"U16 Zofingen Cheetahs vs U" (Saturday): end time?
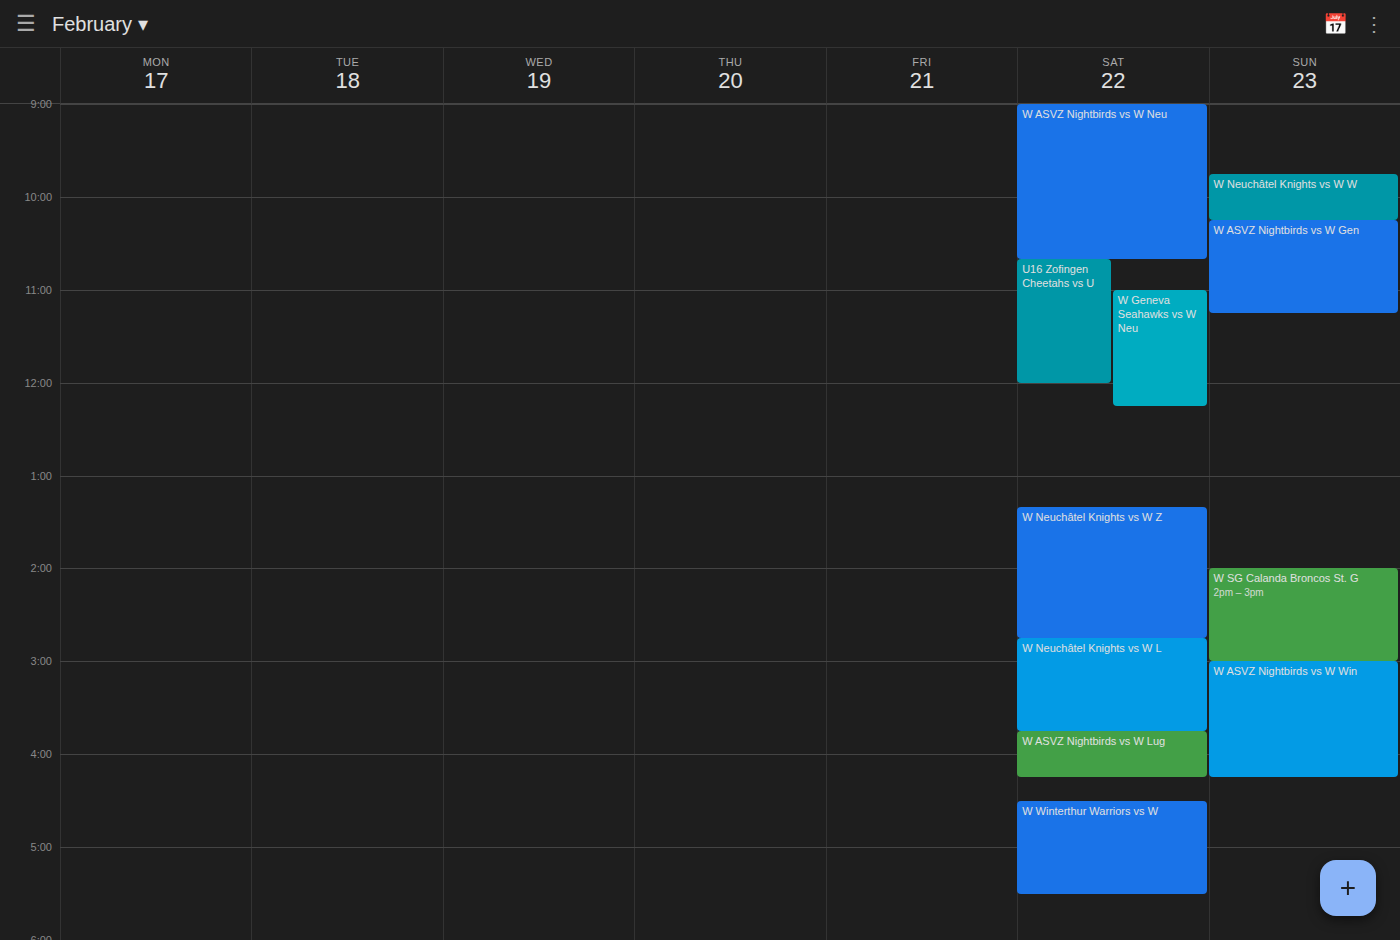
12:00 PM